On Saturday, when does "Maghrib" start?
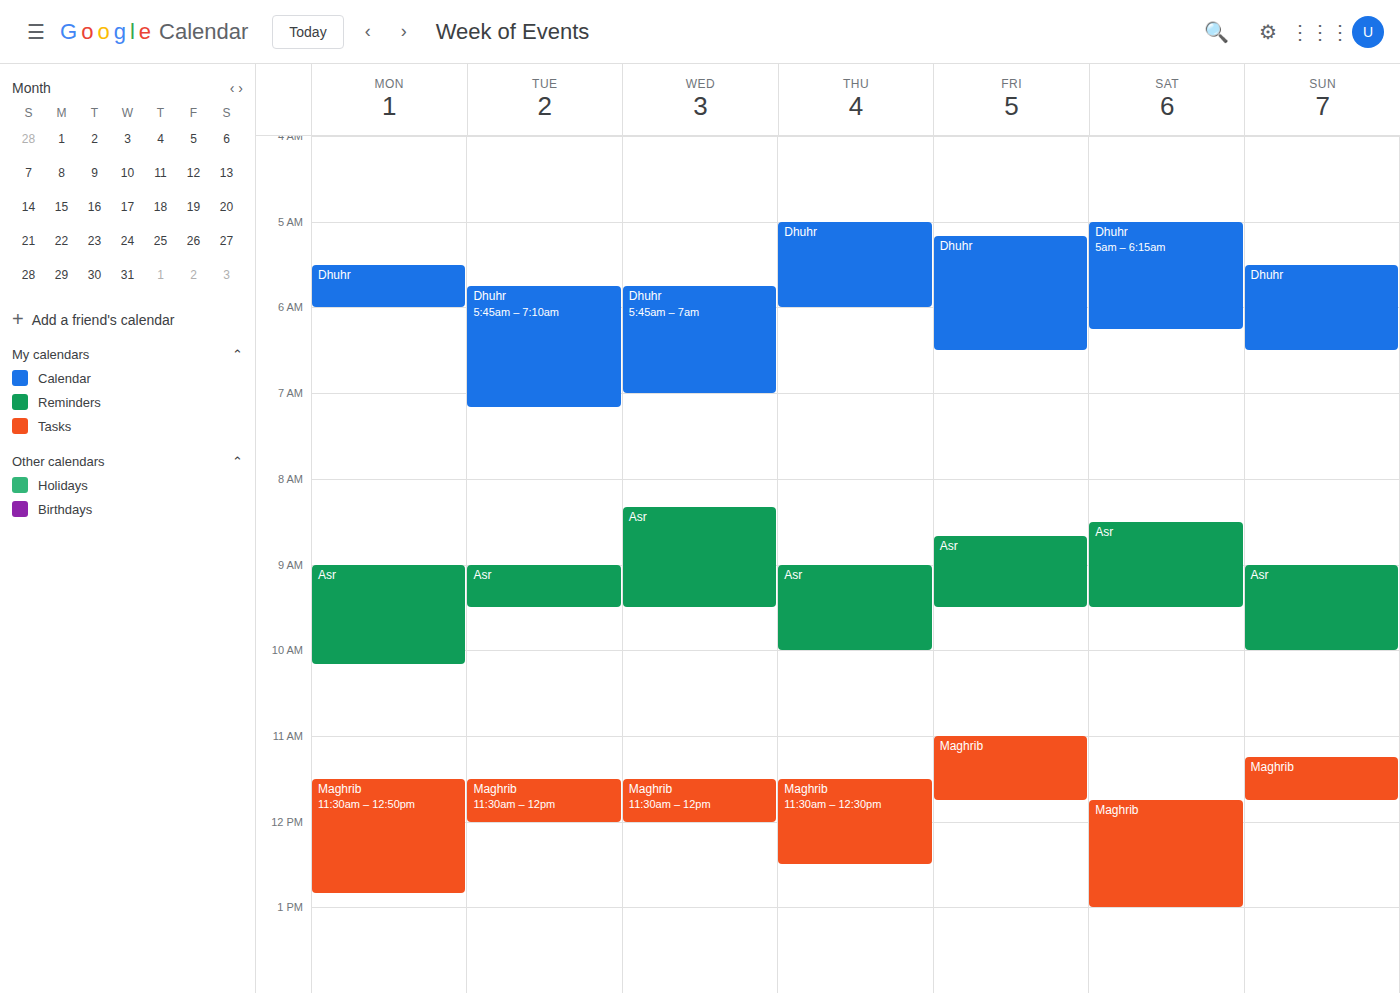
11:45 AM